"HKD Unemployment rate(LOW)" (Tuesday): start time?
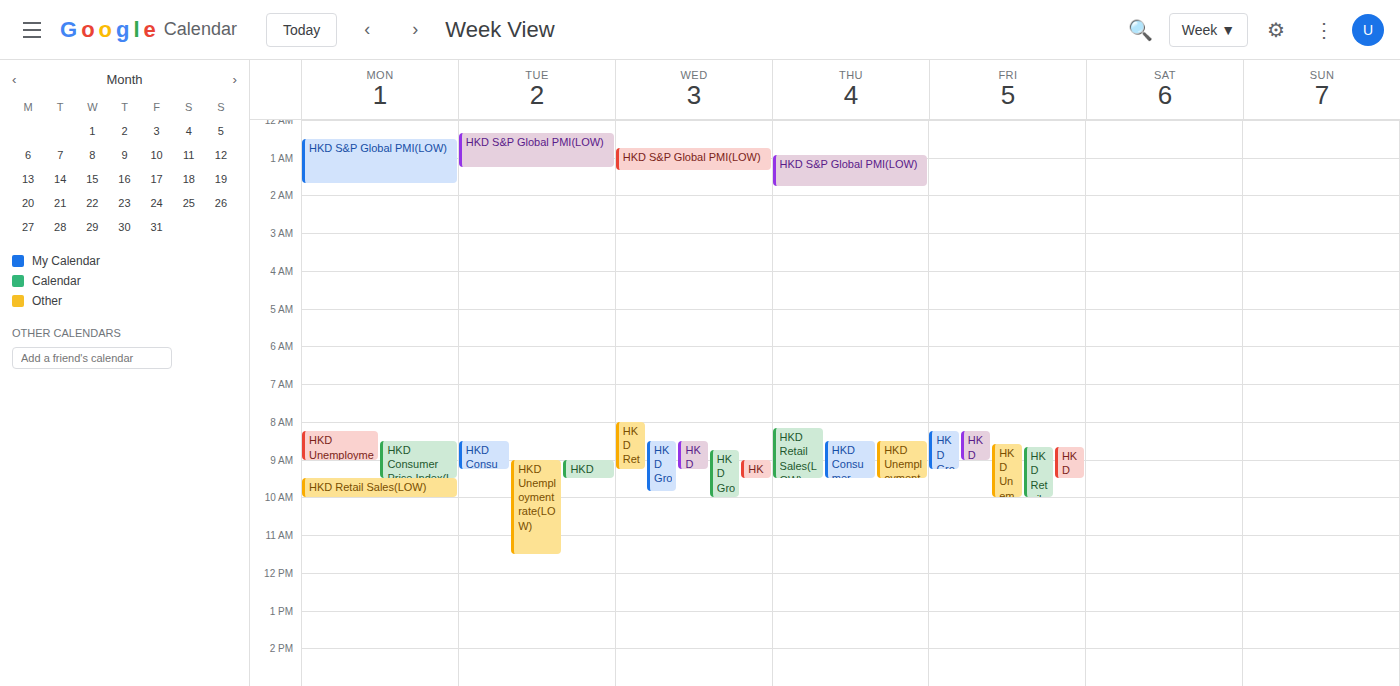
9:00 AM